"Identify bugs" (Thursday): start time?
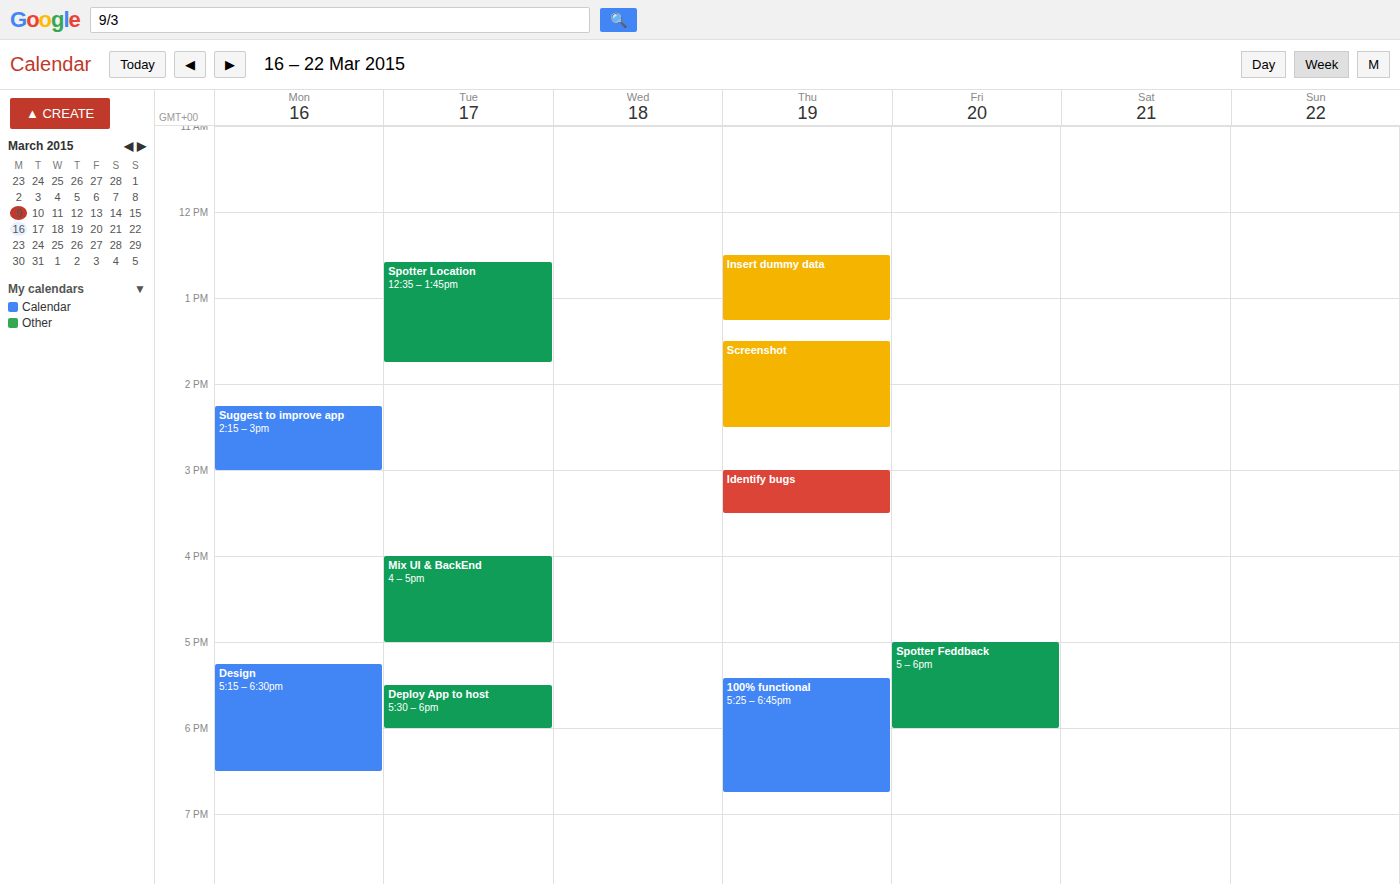
3:00 PM